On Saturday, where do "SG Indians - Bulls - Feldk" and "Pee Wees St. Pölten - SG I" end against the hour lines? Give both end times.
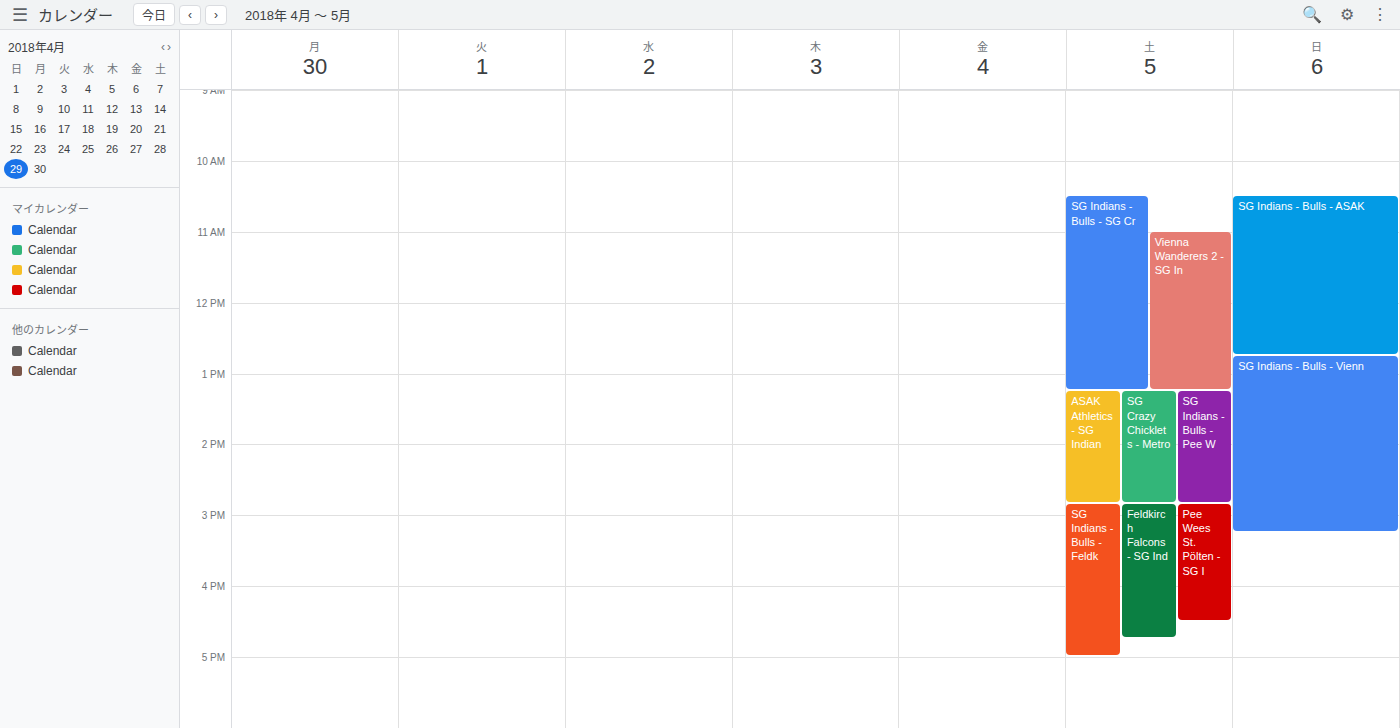
"SG Indians - Bulls - Feldk": 5:00 PM, exactly on the 5 PM line. "Pee Wees St. Pölten - SG I": 4:30 PM, halfway between the 4 PM and 5 PM lines.